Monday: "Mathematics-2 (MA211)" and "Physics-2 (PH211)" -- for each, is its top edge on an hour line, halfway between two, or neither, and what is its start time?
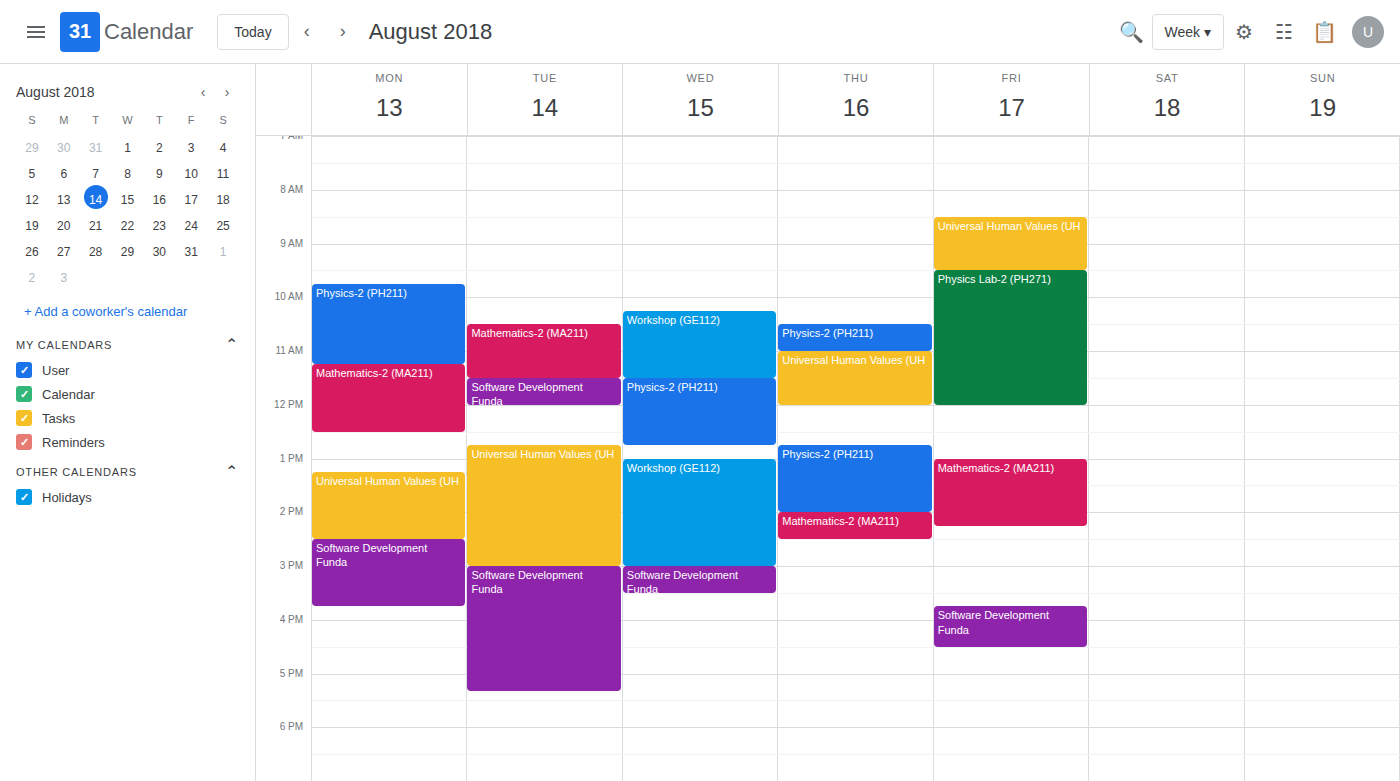
"Mathematics-2 (MA211)": 11:15 AM, neither: a quarter of the way from the 11 AM line to the 12 PM line. "Physics-2 (PH211)": 9:45 AM, neither: three quarters of the way from the 9 AM line to the 10 AM line.